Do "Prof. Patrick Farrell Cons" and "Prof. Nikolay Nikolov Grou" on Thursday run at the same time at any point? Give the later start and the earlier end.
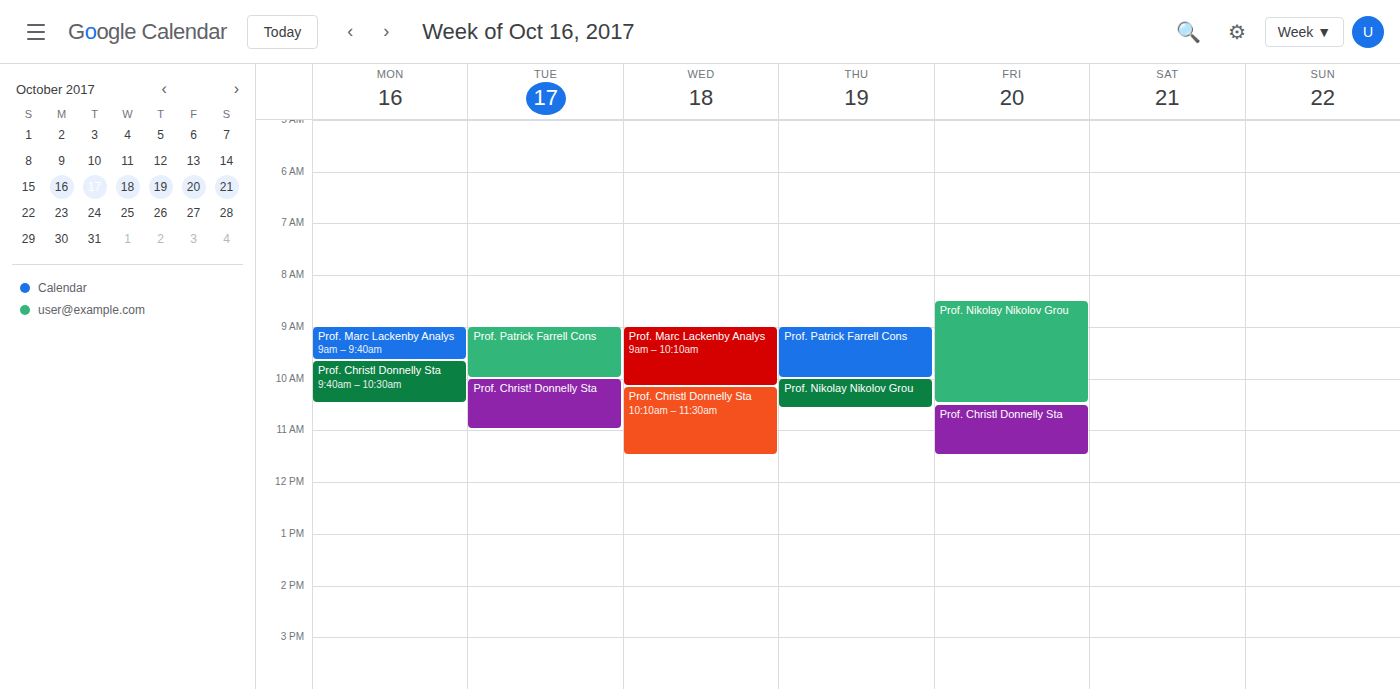
"Prof. Patrick Farrell Cons" ends at 10:00 AM, exactly when "Prof. Nikolay Nikolov Grou" starts -- they touch but do not overlap.